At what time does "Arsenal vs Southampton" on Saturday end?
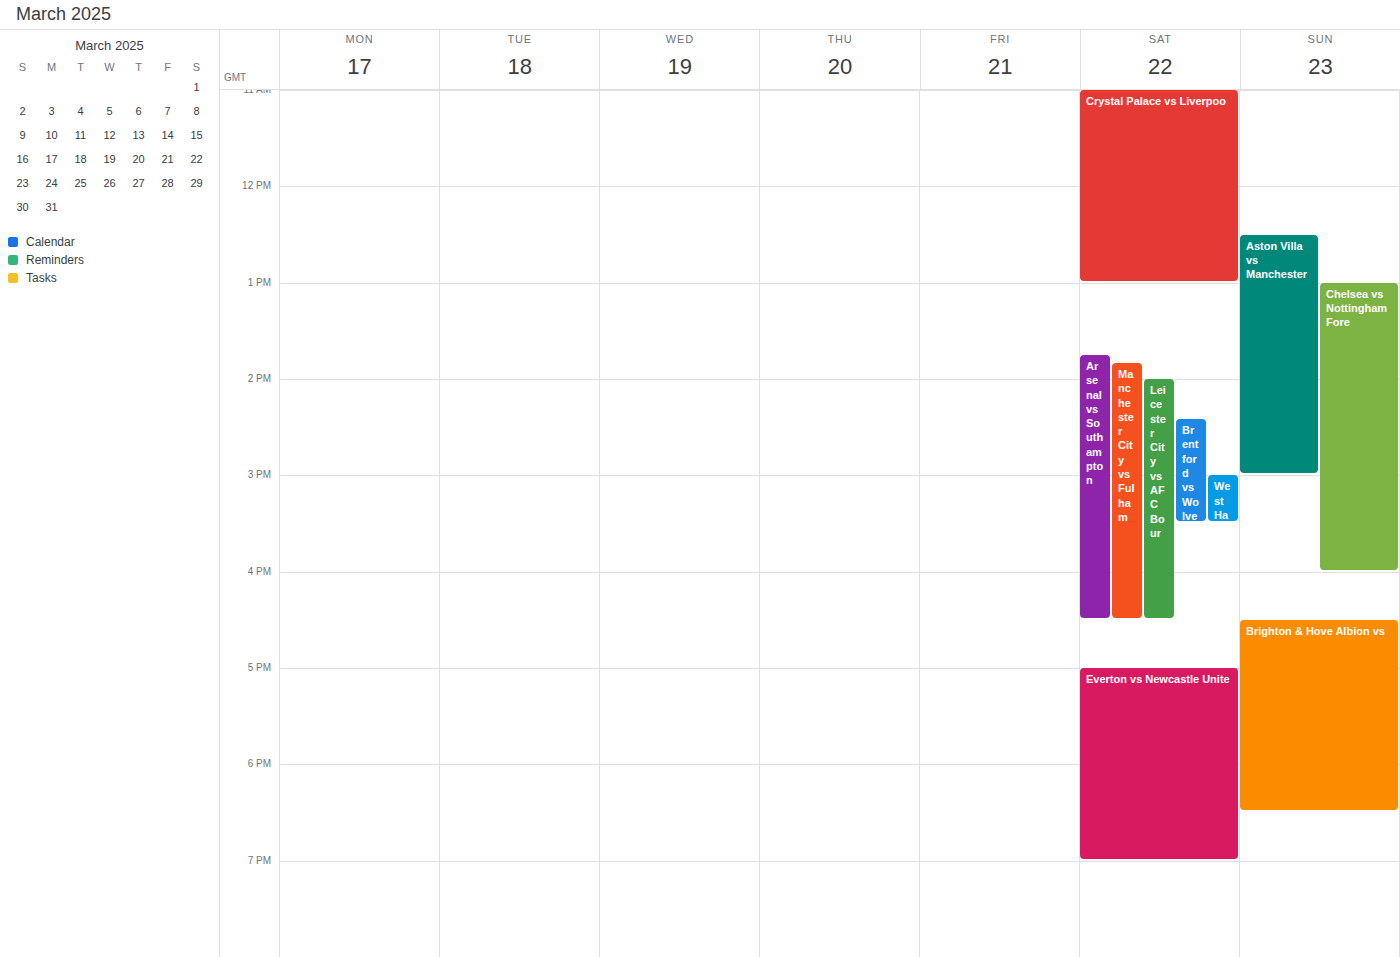
16:30